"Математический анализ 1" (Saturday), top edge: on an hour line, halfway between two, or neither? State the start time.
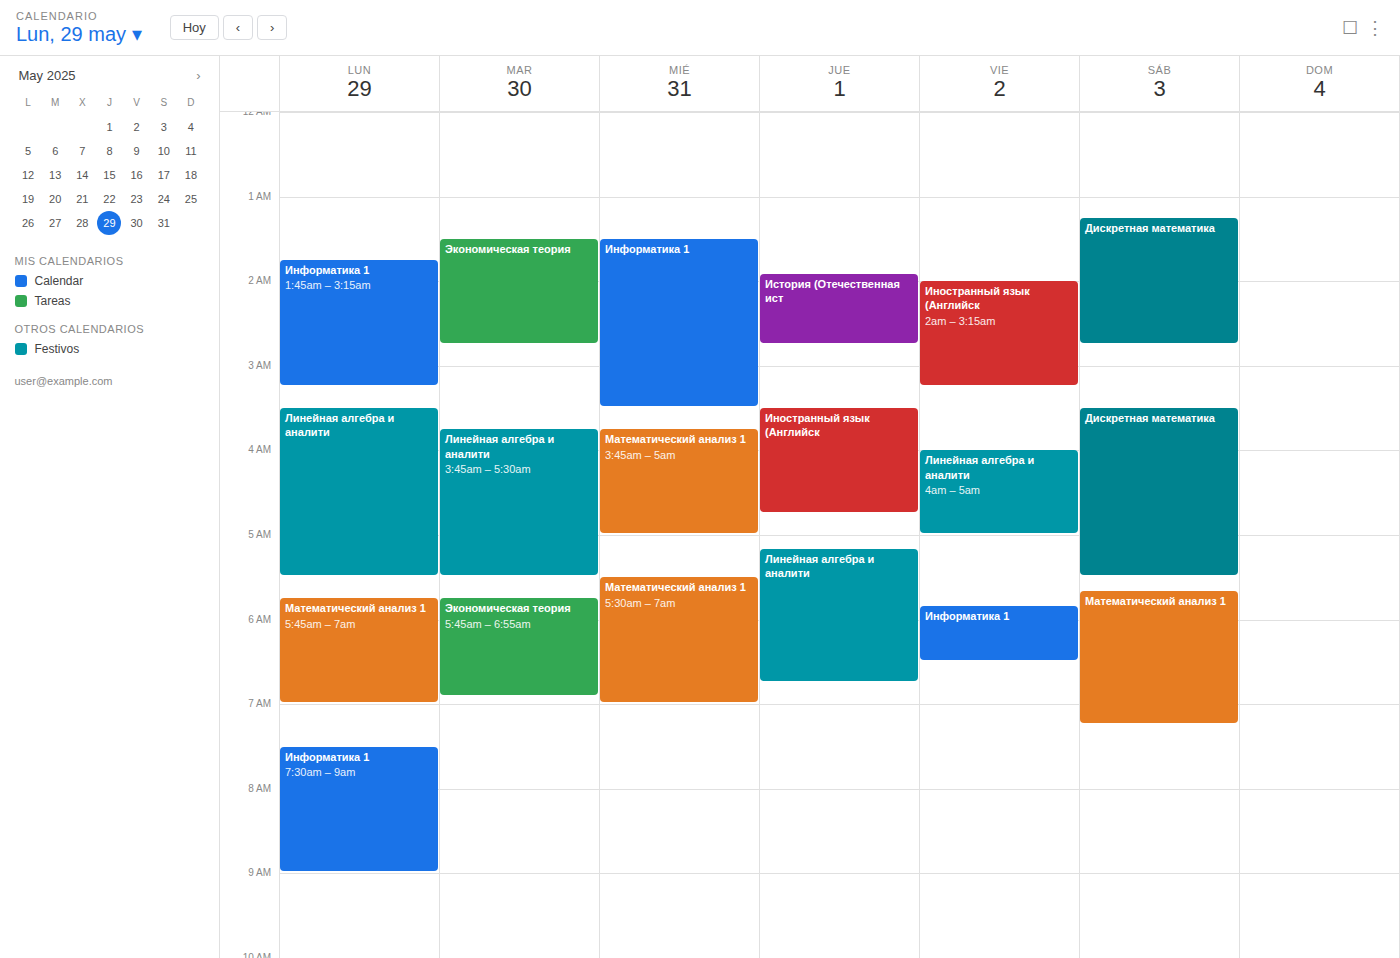
05:40 -- neither: 40 minutes below the 05:00 line and 20 minutes above the 06:00 line.